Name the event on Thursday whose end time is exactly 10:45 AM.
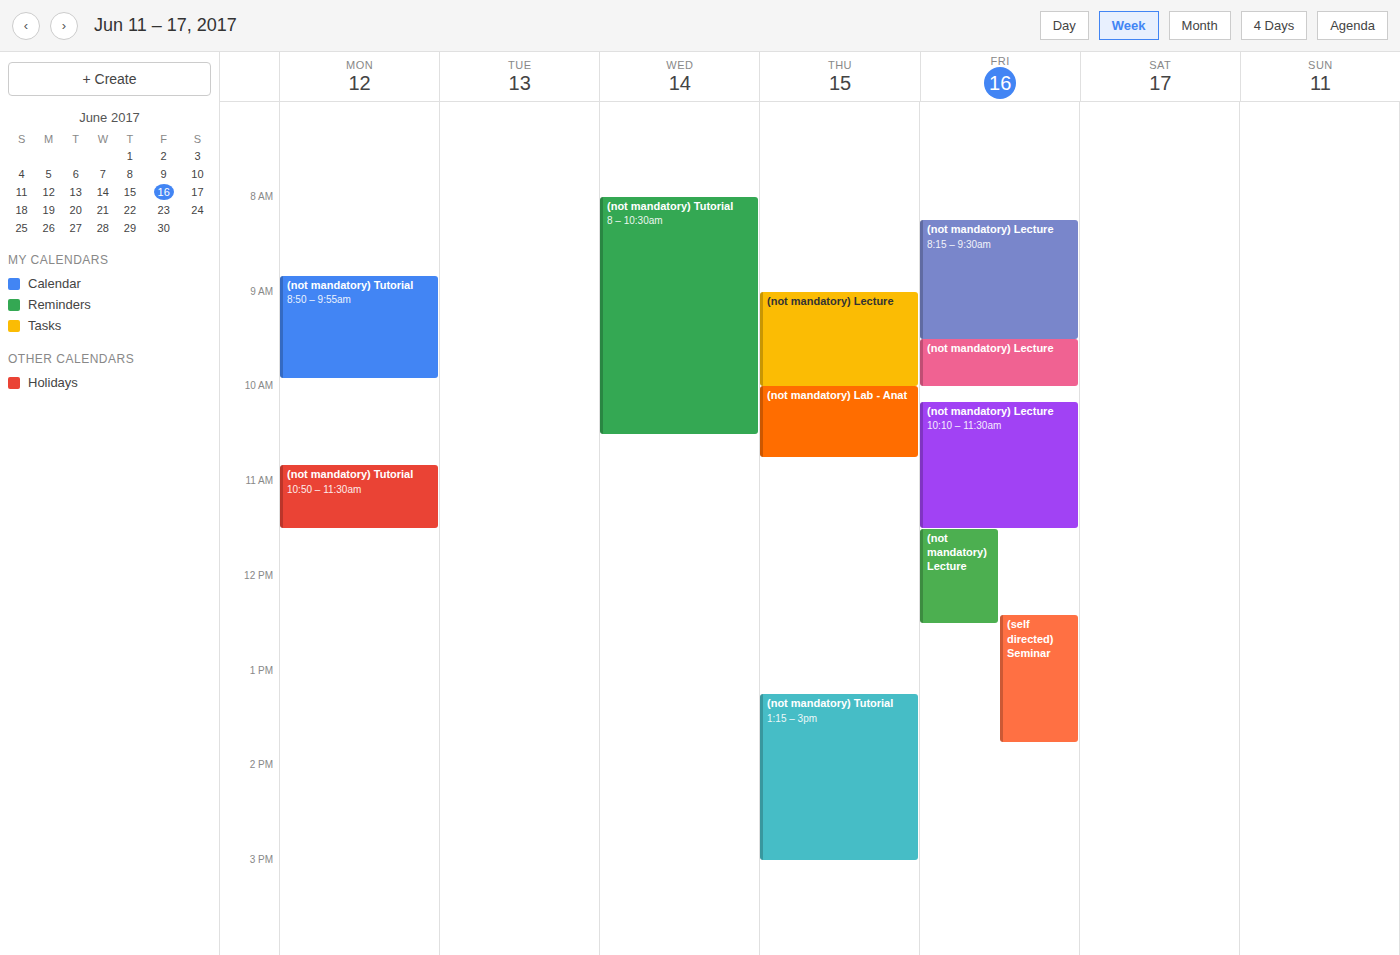
"(not mandatory) Lab - Anat"